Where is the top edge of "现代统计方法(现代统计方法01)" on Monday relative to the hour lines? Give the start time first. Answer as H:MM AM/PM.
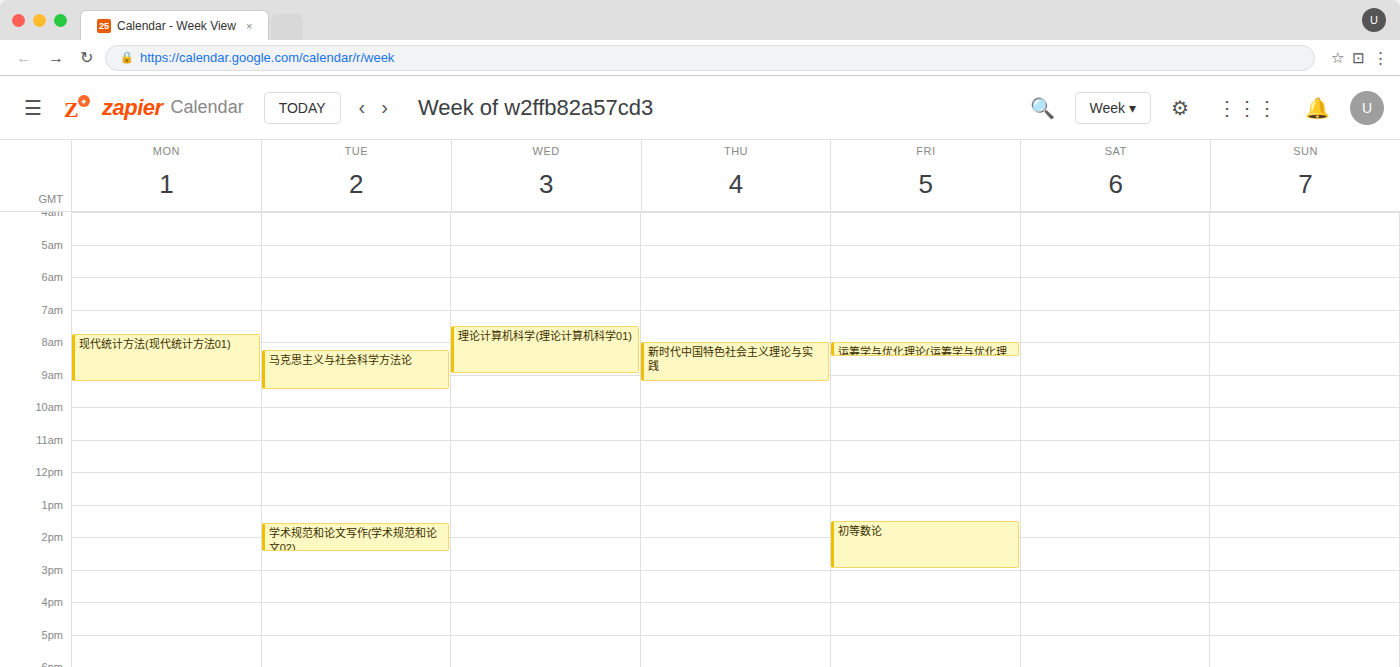
7:45 AM -- neither: three quarters of the way from the 7 AM line to the 8 AM line.